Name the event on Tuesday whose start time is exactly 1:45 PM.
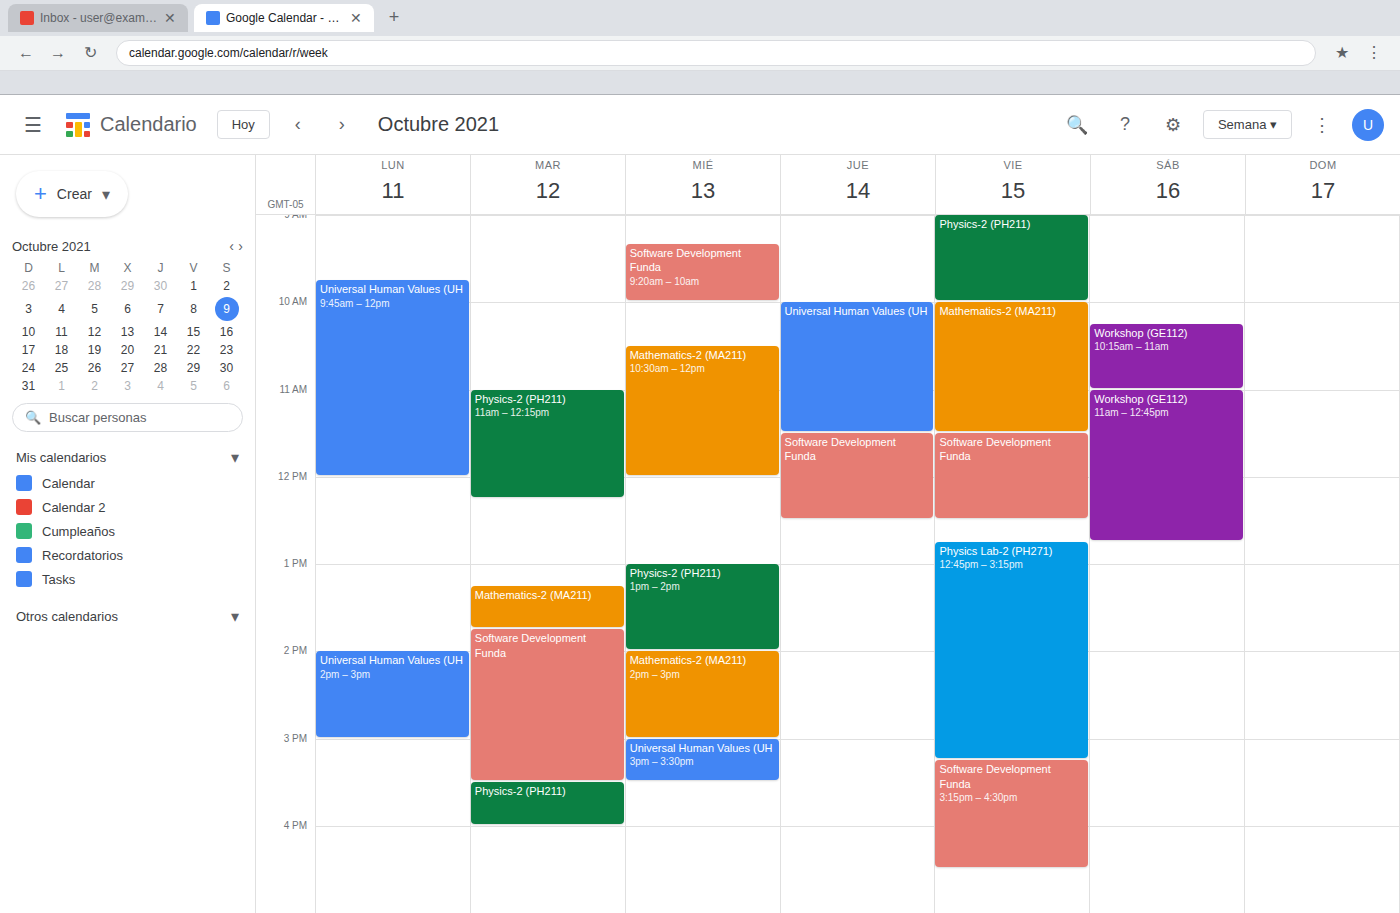
"Software Development Funda"